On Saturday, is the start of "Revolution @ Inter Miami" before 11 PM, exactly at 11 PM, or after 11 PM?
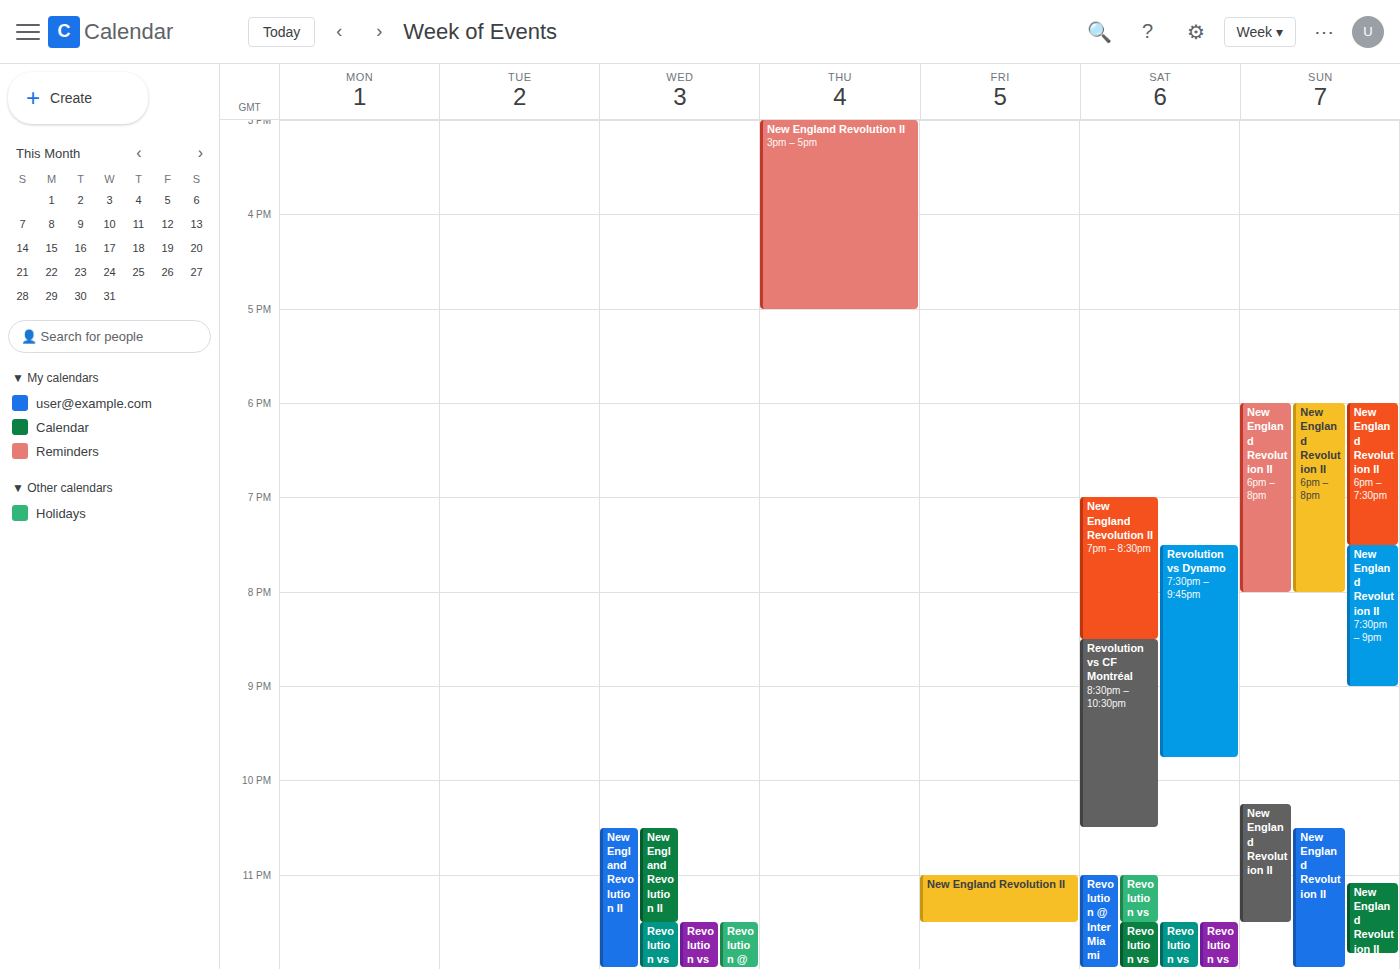
11:00 PM -- exactly at 11 PM, on the 11 PM line.